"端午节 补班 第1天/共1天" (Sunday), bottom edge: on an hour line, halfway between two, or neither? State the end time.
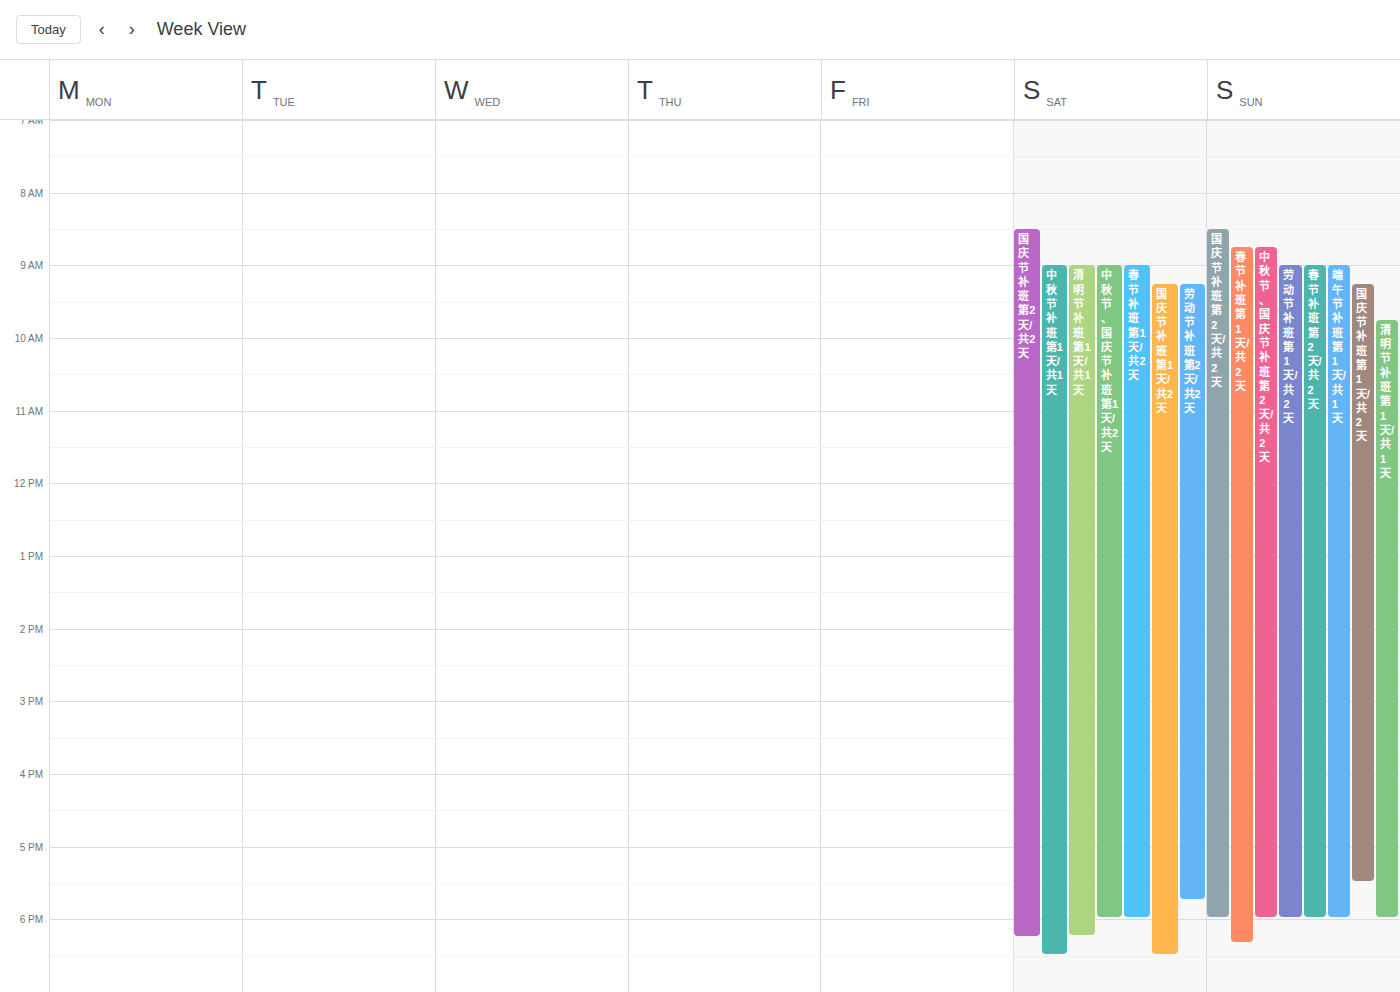
18:00 -- exactly on the 18:00 line.